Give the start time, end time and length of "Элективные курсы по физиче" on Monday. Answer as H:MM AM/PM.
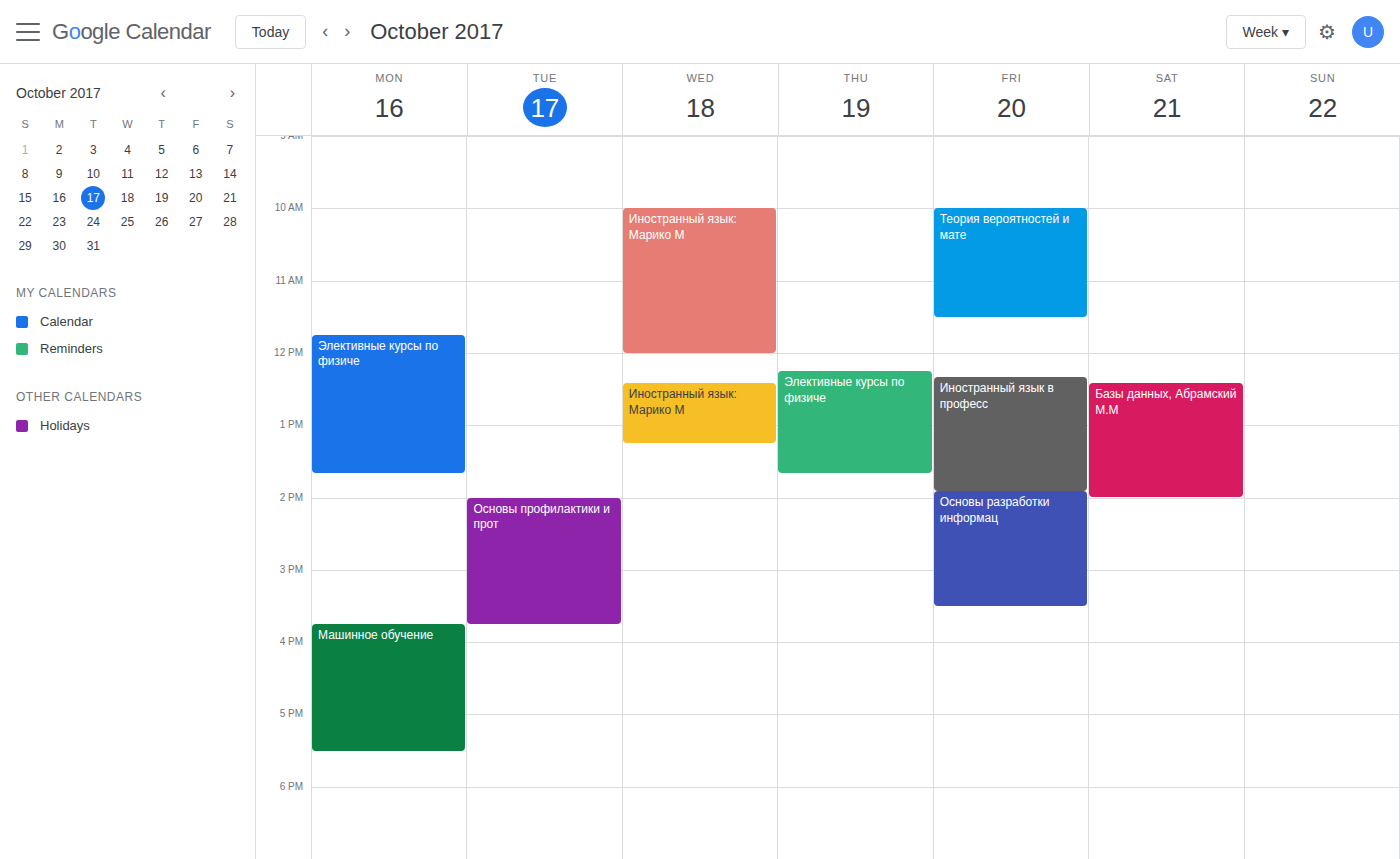
11:45 AM to 1:40 PM, 1 hour 55 minutes